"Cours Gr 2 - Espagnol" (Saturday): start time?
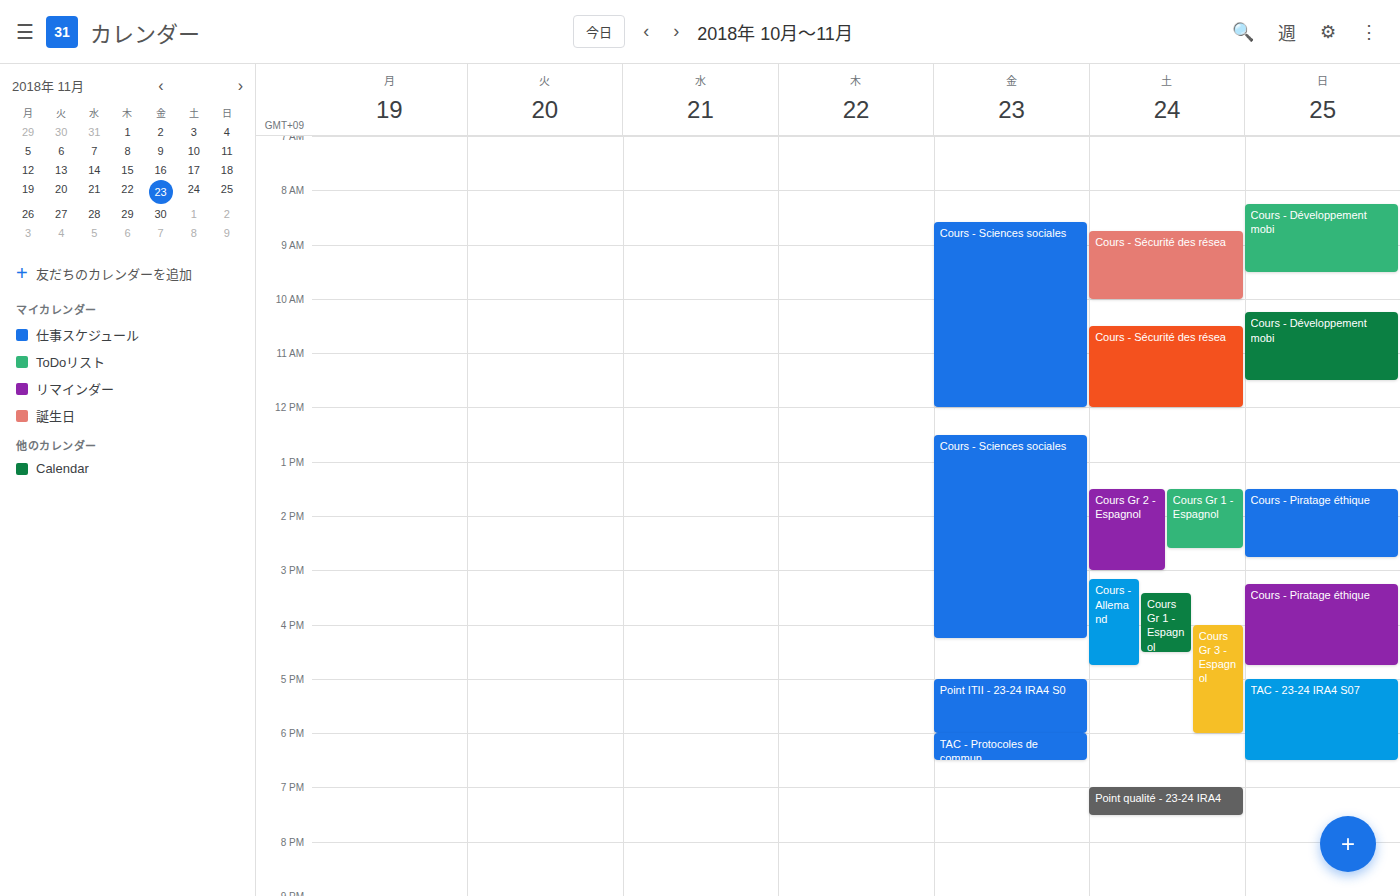
1:30 PM